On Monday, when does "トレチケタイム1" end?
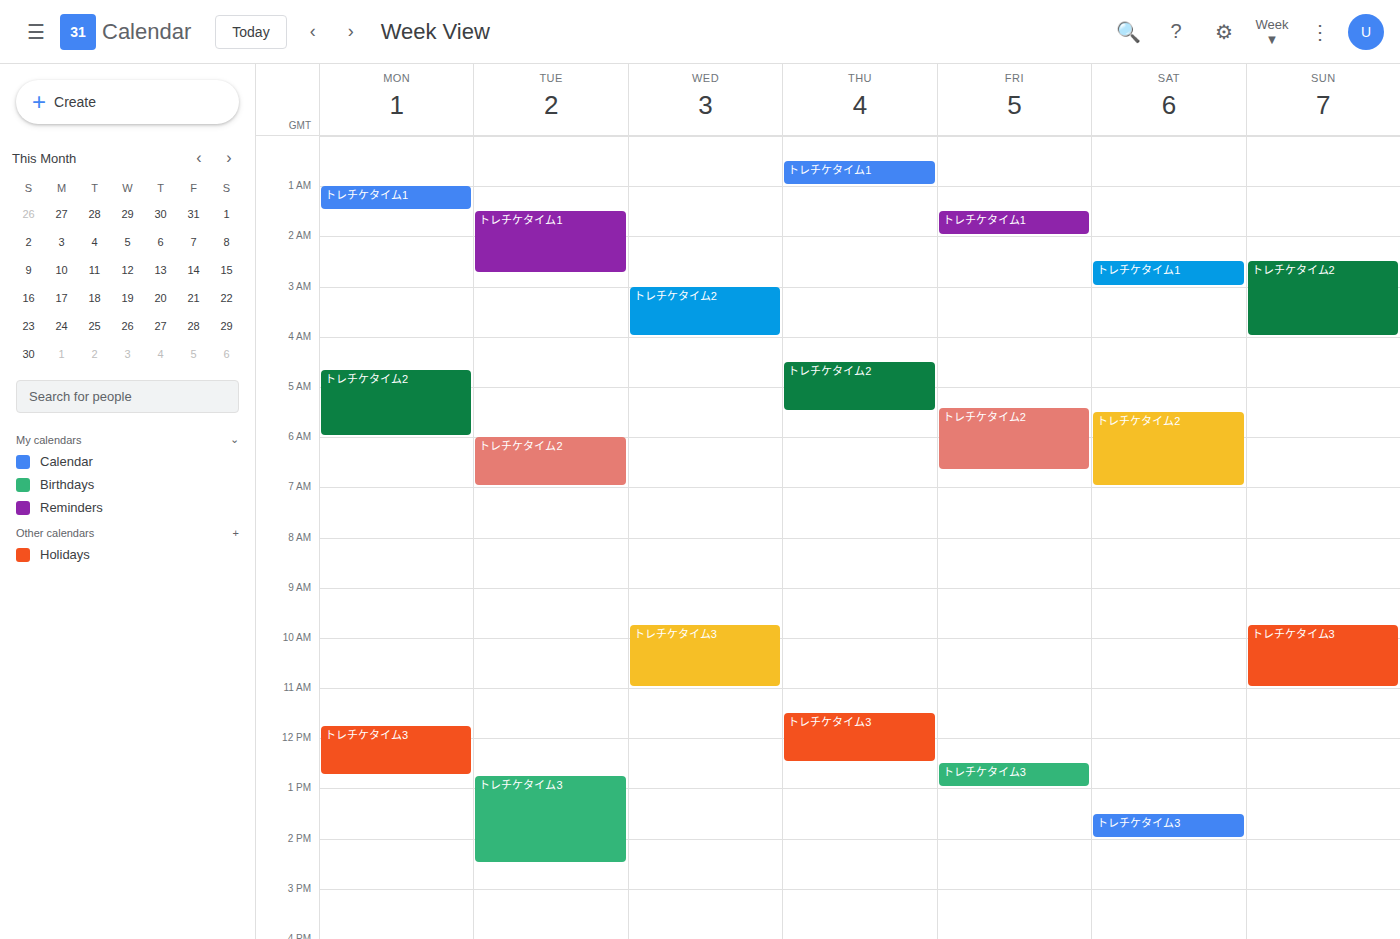
1:30 AM